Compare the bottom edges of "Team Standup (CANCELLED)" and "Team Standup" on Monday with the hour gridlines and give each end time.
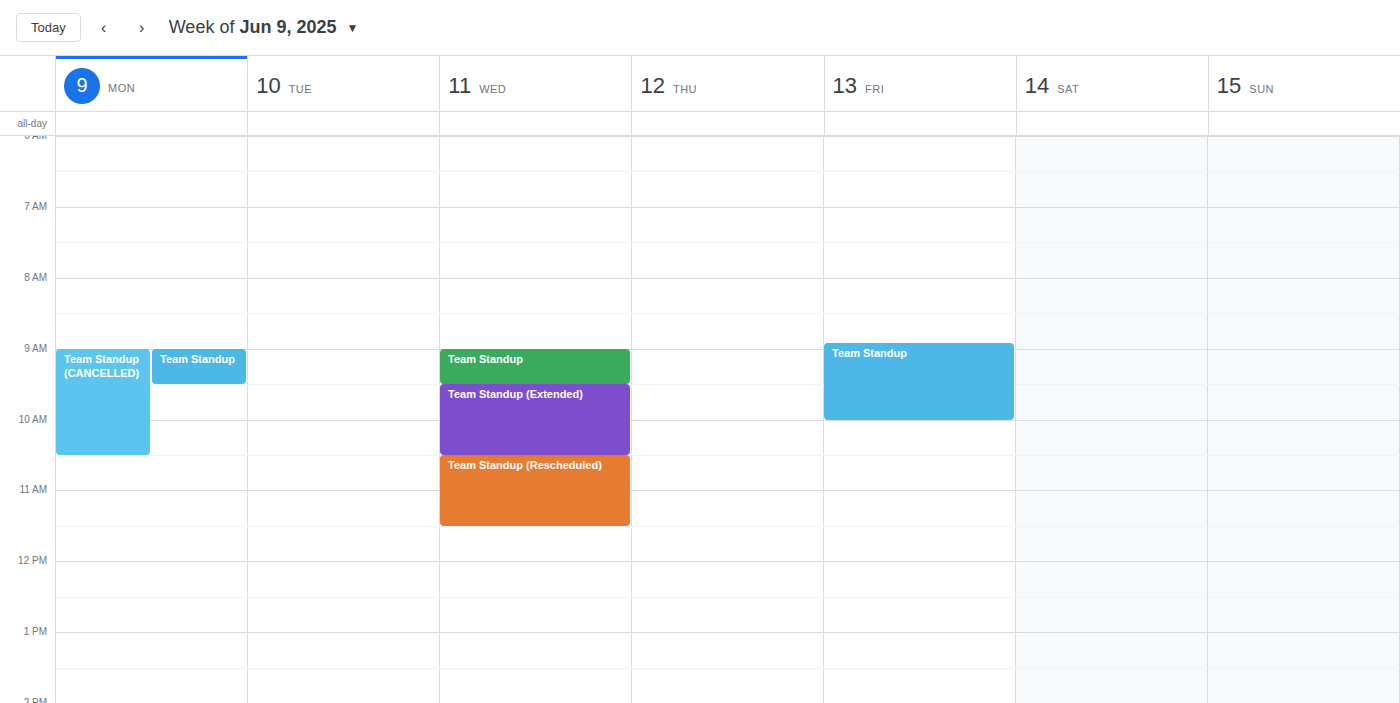
"Team Standup (CANCELLED)": 10:30 AM, halfway between the 10 AM and 11 AM lines. "Team Standup": 9:30 AM, halfway between the 9 AM and 10 AM lines.